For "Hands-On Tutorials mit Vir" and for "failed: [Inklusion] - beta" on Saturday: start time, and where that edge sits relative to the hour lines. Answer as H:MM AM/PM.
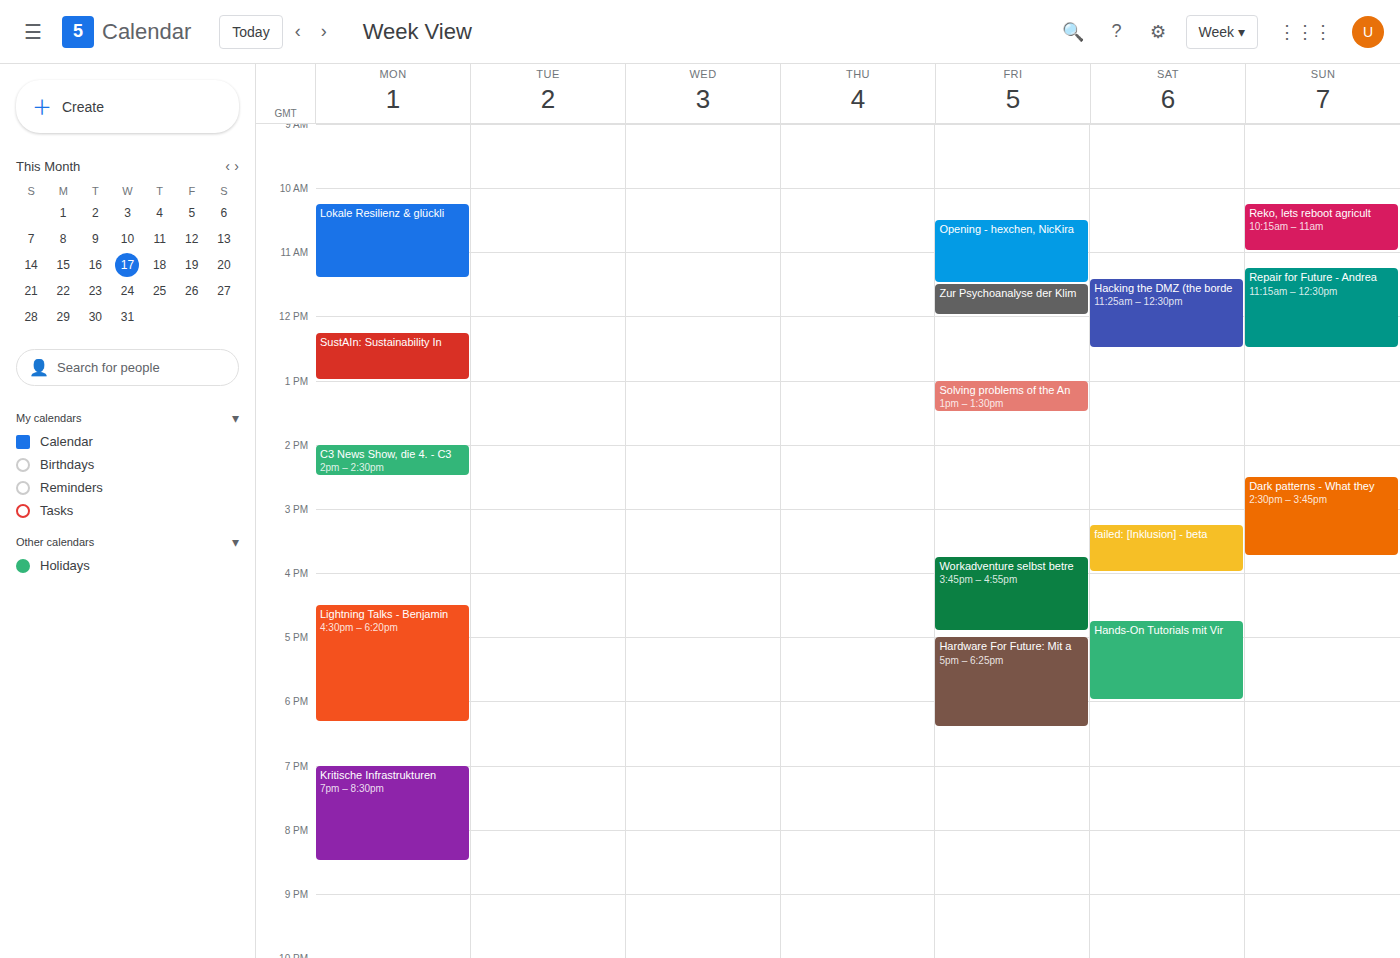
"Hands-On Tutorials mit Vir": 4:45 PM, neither: three quarters of the way from the 4 PM line to the 5 PM line. "failed: [Inklusion] - beta": 3:15 PM, neither: a quarter of the way from the 3 PM line to the 4 PM line.